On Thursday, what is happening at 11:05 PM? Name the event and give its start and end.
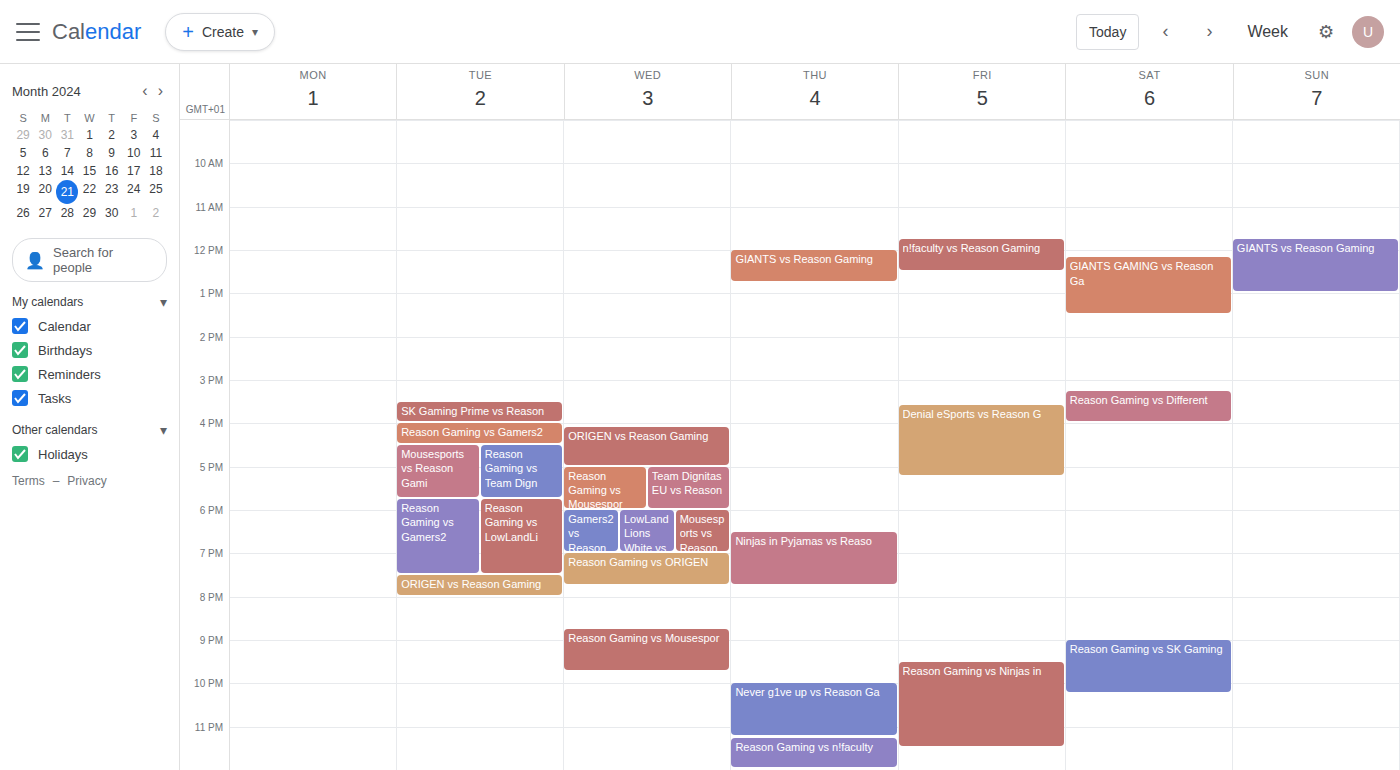
"Never g1ve up vs Reason Ga", 10:00 PM to 11:15 PM